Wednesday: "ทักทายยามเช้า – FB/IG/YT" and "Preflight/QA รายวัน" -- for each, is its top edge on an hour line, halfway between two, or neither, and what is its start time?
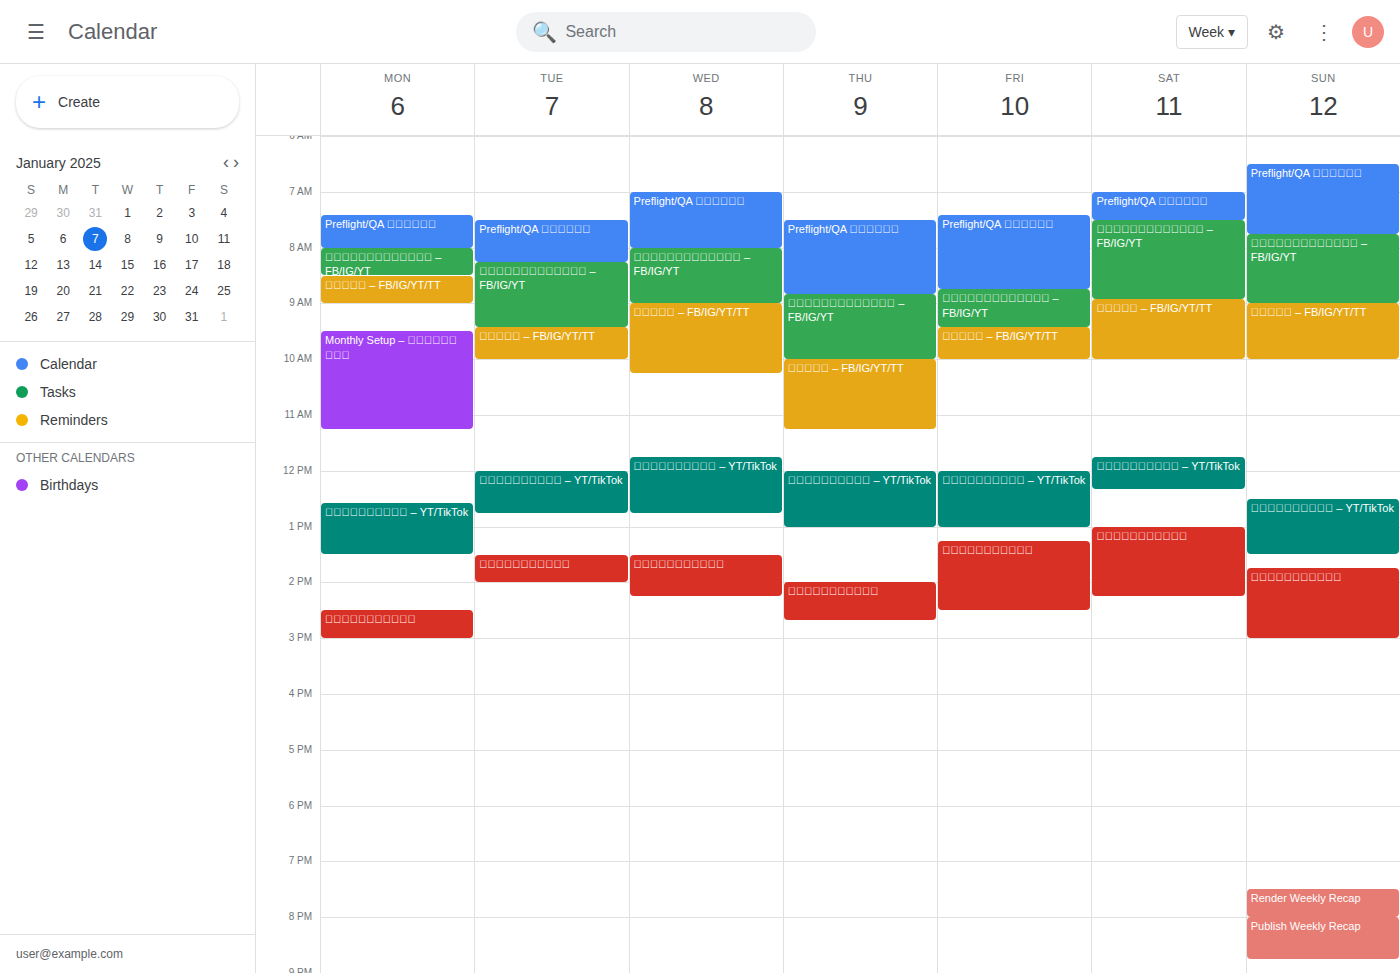
"ทักทายยามเช้า – FB/IG/YT": 8:00 AM, exactly on the 8 AM line. "Preflight/QA รายวัน": 7:00 AM, exactly on the 7 AM line.